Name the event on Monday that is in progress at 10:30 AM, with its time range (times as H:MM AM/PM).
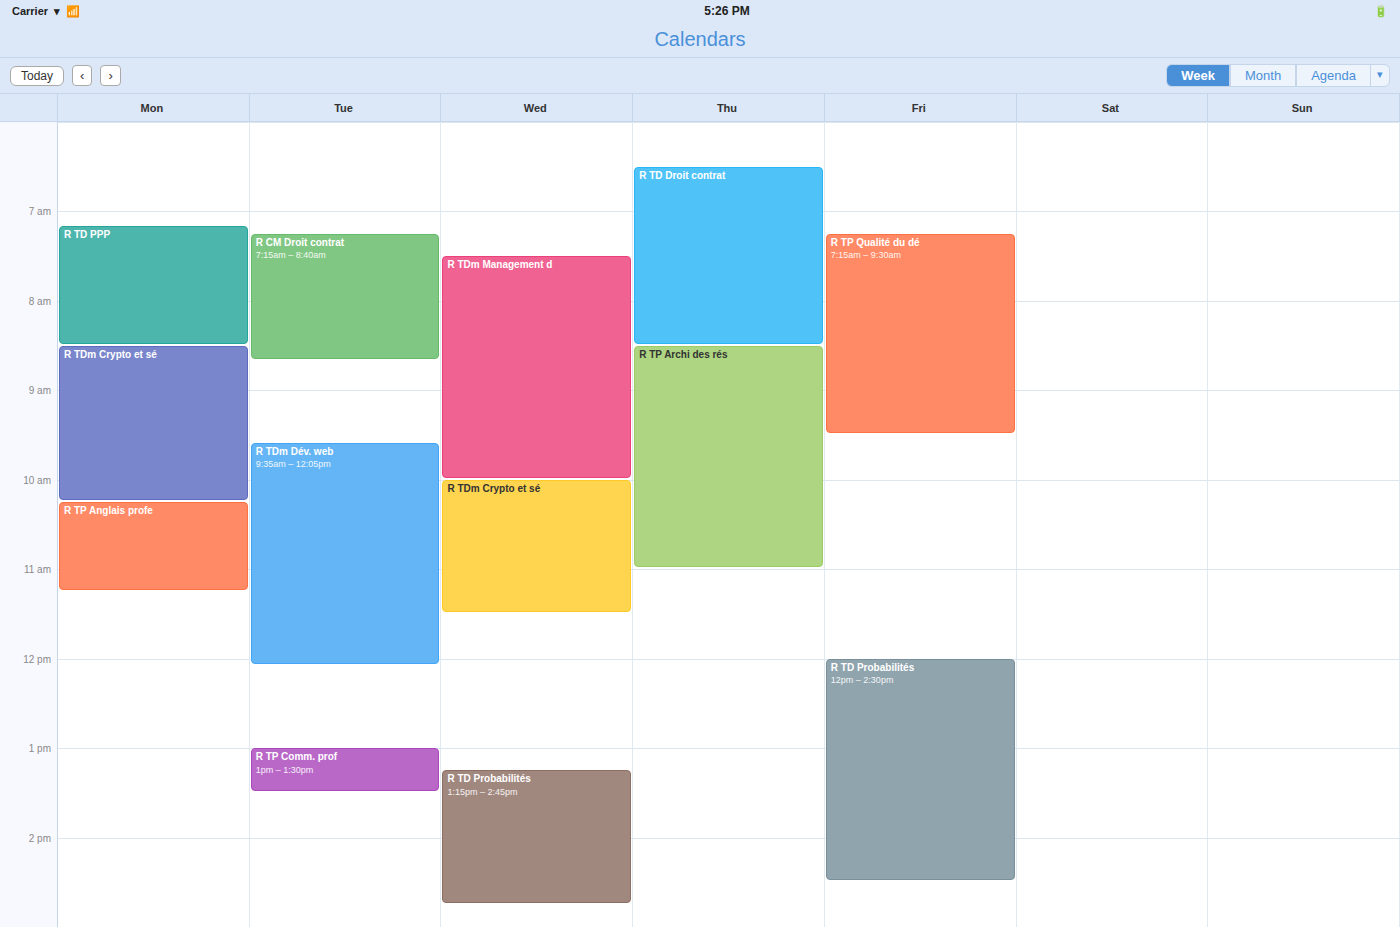
"R TP Anglais profe", 10:15 AM to 11:15 AM